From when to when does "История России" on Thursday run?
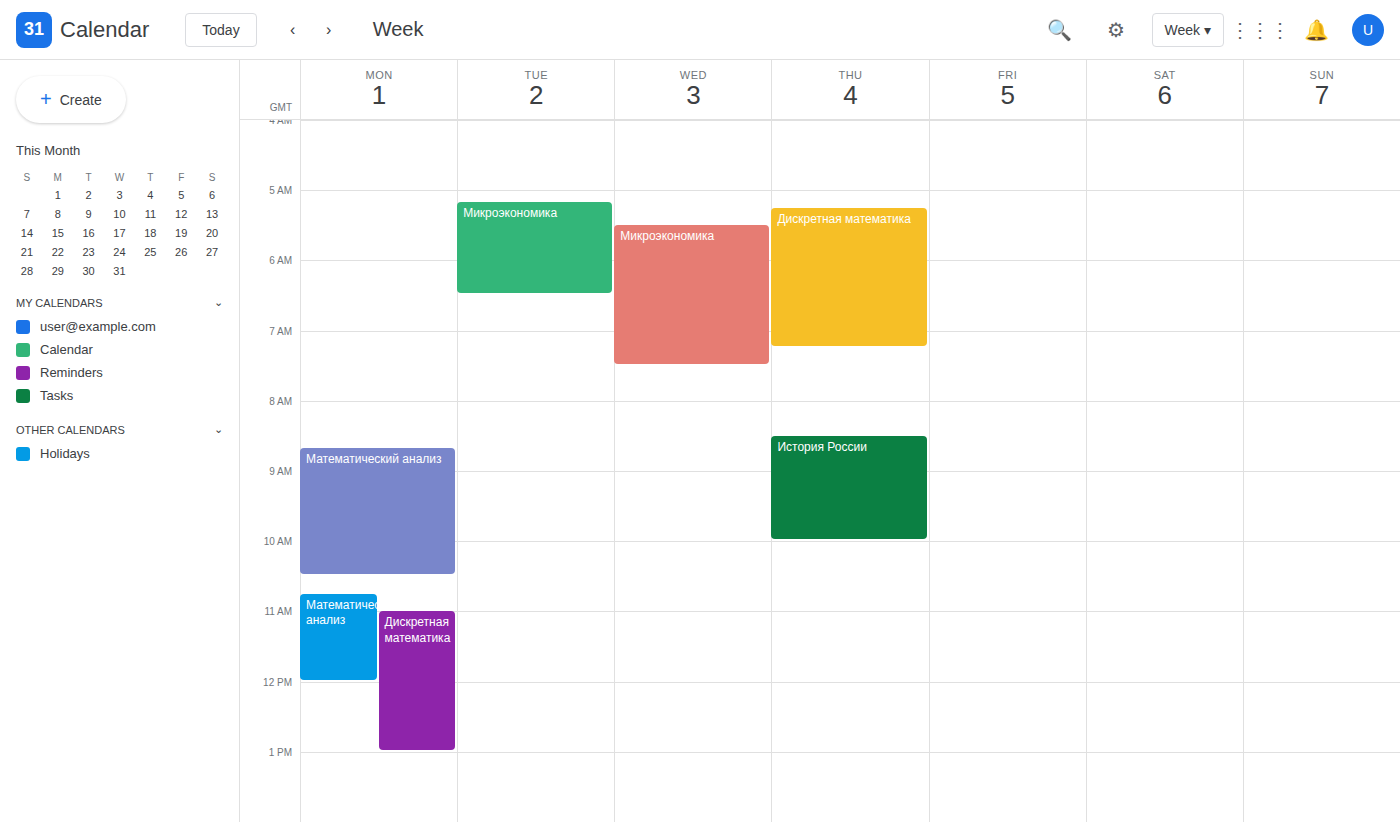
8:30 AM to 10:00 AM